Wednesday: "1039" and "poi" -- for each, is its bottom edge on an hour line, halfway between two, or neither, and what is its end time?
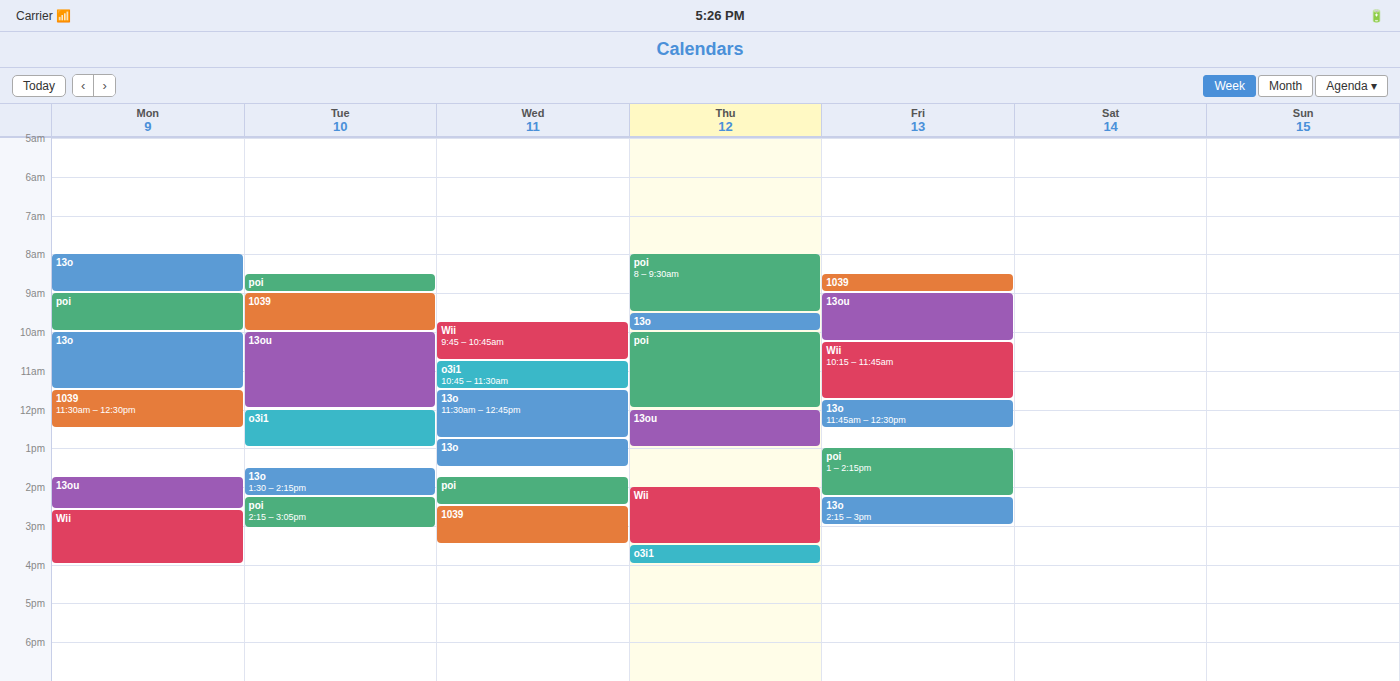
"1039": 3:30 PM, halfway between the 3 PM and 4 PM lines. "poi": 2:30 PM, halfway between the 2 PM and 3 PM lines.